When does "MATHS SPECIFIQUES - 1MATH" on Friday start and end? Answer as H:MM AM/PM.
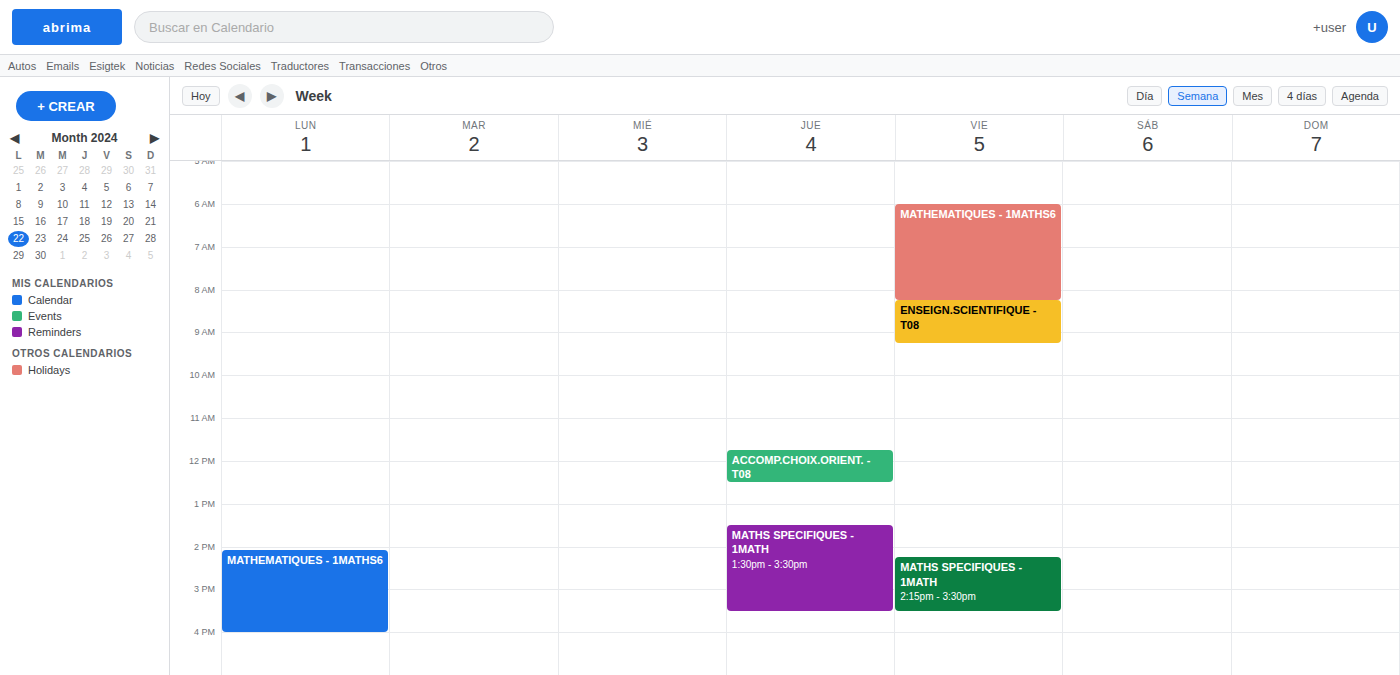
2:15 PM to 3:30 PM